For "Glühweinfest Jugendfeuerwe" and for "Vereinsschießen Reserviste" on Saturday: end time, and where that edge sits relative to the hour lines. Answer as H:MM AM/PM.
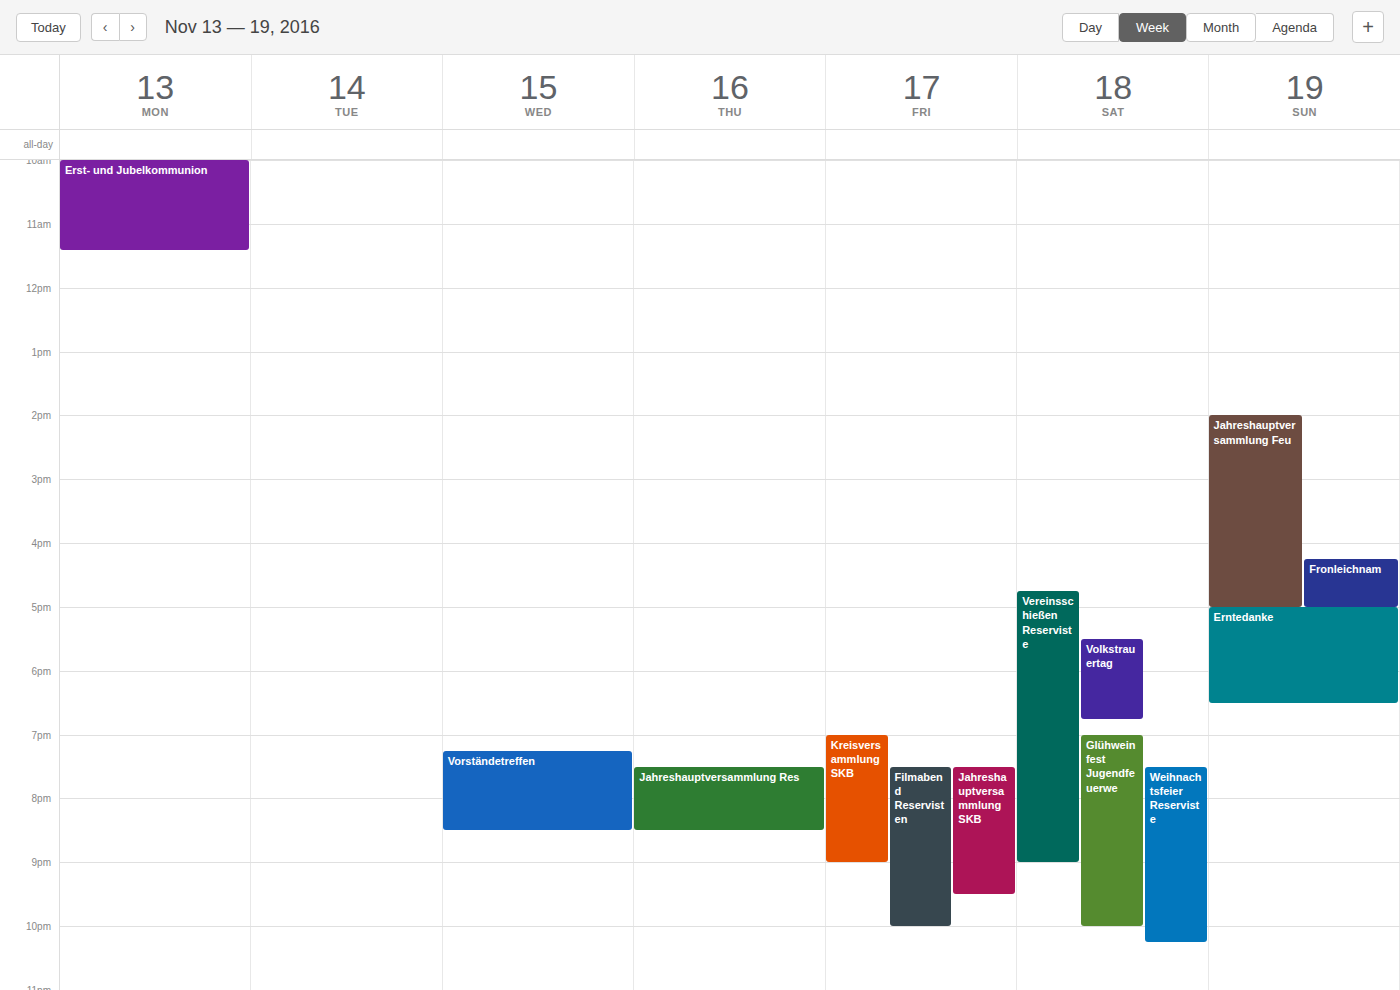
"Glühweinfest Jugendfeuerwe": 10:00 PM, exactly on the 10 PM line. "Vereinsschießen Reserviste": 9:00 PM, exactly on the 9 PM line.